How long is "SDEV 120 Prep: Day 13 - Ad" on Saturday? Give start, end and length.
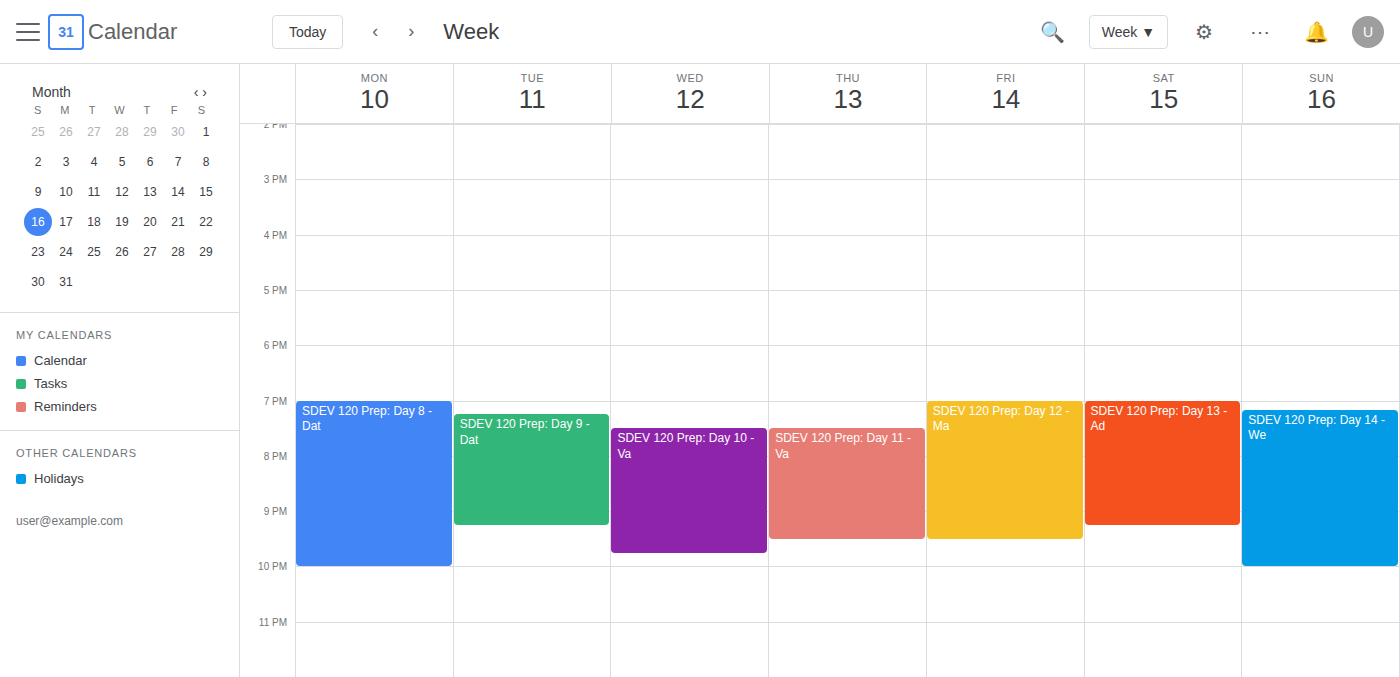
7:00 PM to 9:15 PM, 2 hours 15 minutes